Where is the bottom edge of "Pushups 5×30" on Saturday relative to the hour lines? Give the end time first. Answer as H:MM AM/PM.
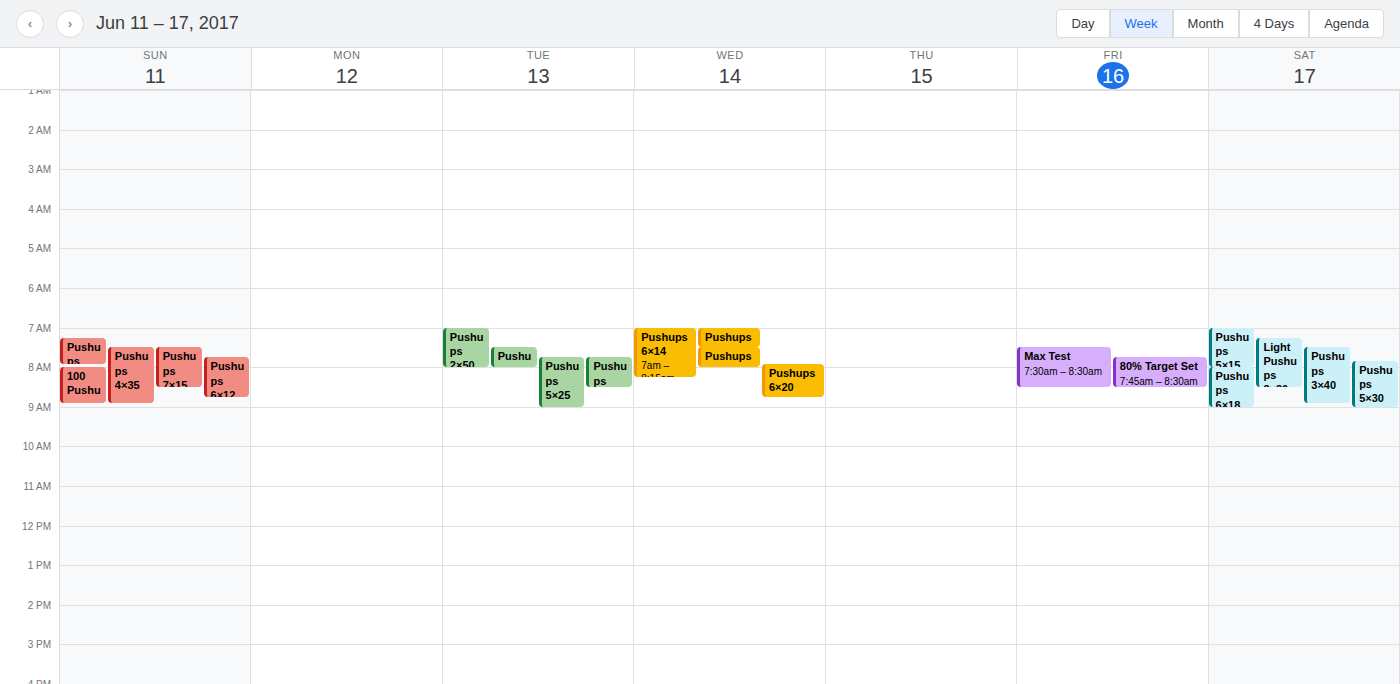
9:00 AM -- exactly on the 9 AM line.